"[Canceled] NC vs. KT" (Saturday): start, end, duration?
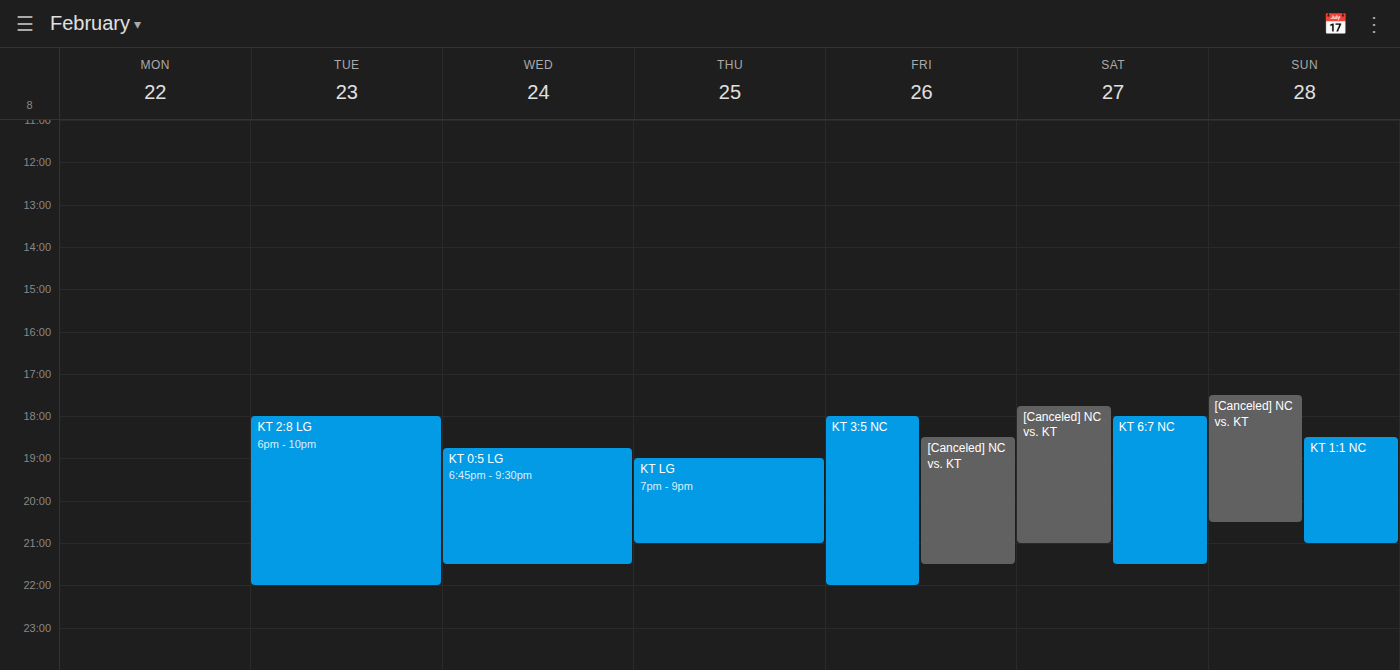
17:45 to 21:00, 3 hours 15 minutes